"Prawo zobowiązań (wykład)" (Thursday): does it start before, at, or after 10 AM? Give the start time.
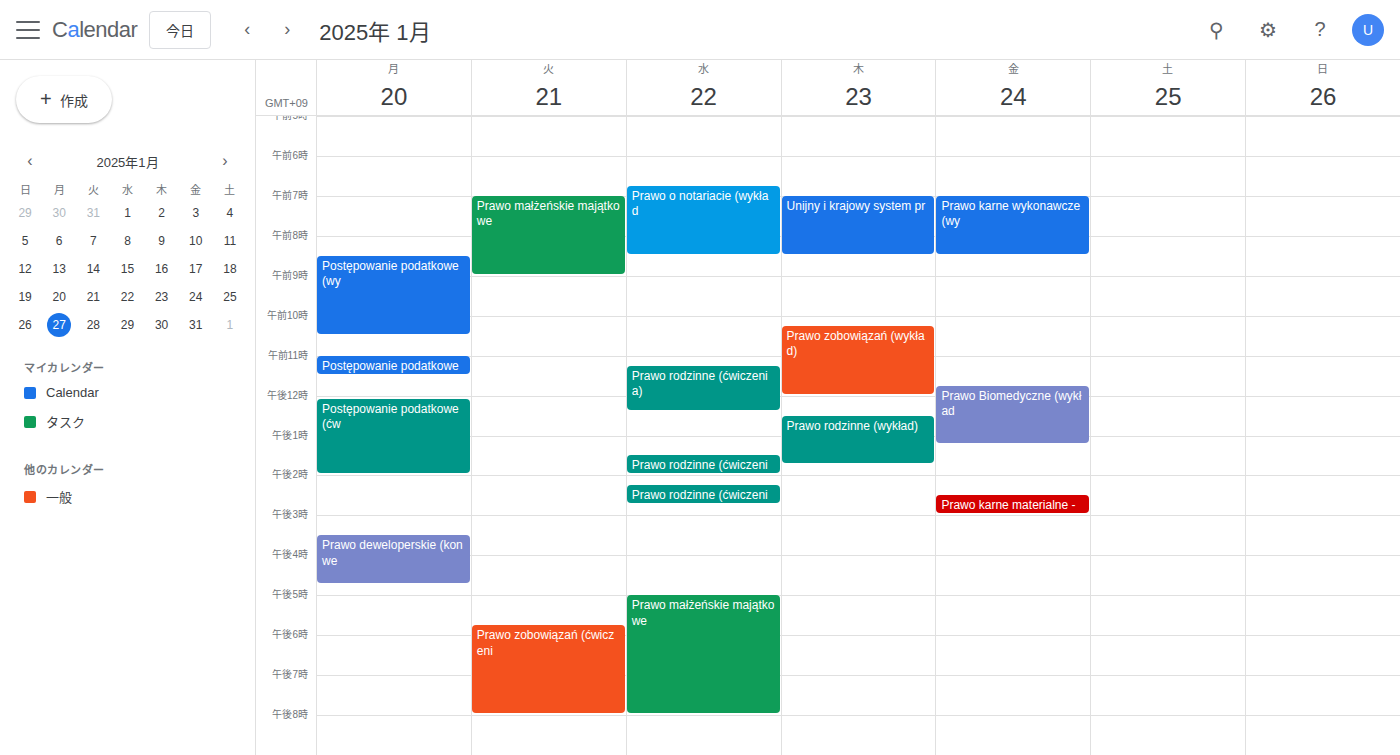
10:15 AM -- after 10 AM, 15 minutes below the 10 AM line.